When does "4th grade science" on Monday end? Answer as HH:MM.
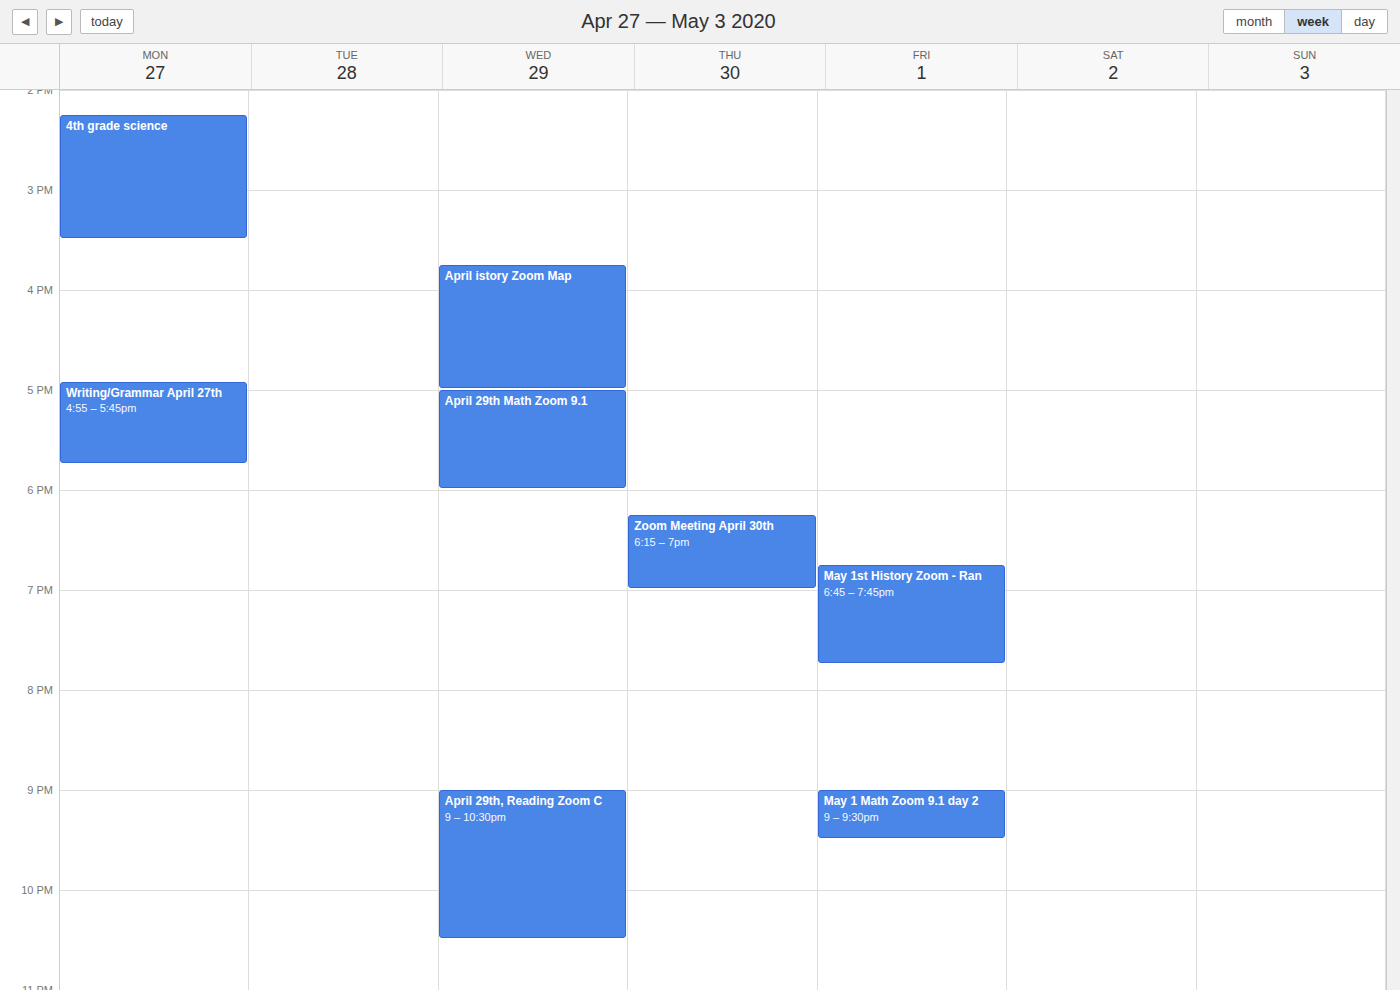
15:30